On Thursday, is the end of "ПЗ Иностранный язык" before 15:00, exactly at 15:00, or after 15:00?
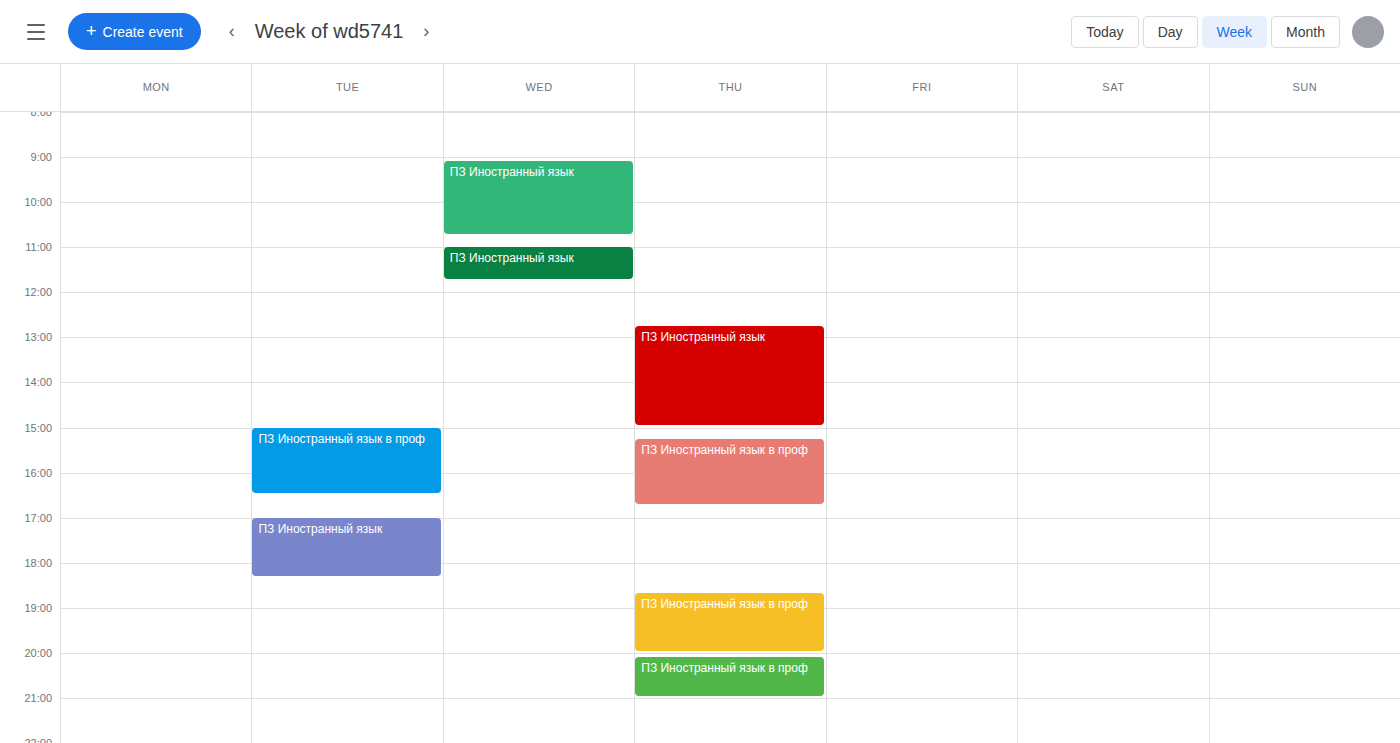
15:00 -- exactly at 15:00, on the 15:00 line.